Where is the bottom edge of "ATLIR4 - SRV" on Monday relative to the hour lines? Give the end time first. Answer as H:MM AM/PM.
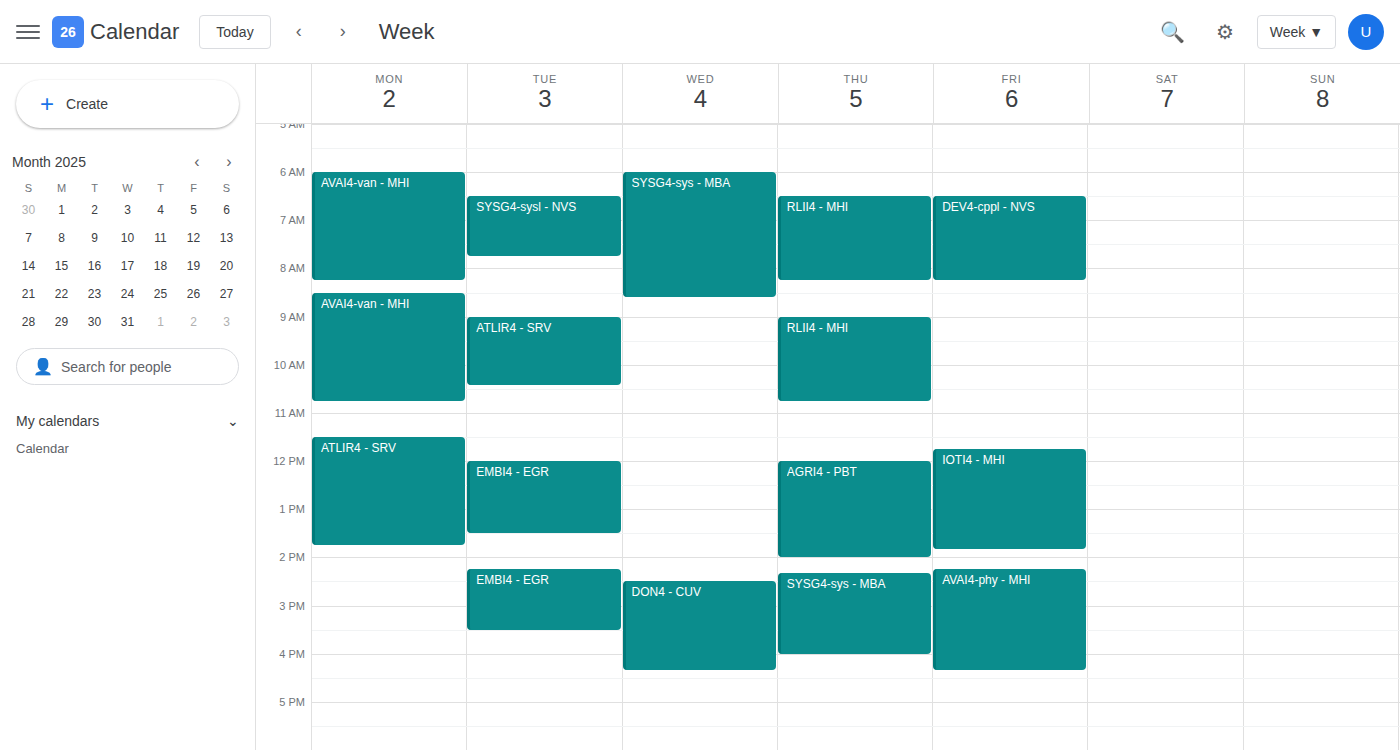
1:45 PM -- neither: three quarters of the way from the 1 PM line to the 2 PM line.